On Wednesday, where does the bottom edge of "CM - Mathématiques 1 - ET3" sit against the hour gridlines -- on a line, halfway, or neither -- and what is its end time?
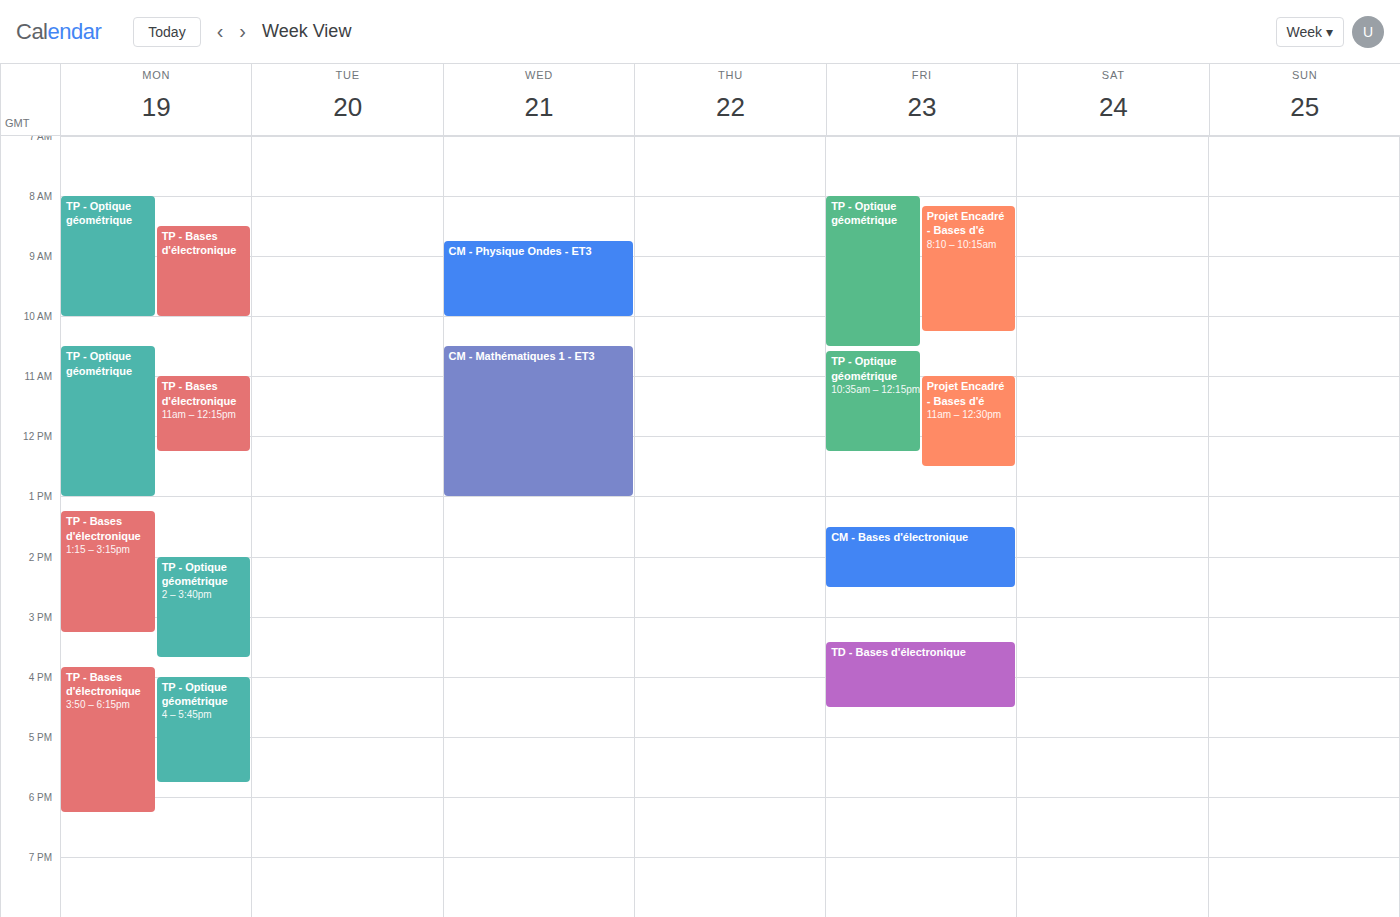
1:00 PM -- exactly on the 1 PM line.